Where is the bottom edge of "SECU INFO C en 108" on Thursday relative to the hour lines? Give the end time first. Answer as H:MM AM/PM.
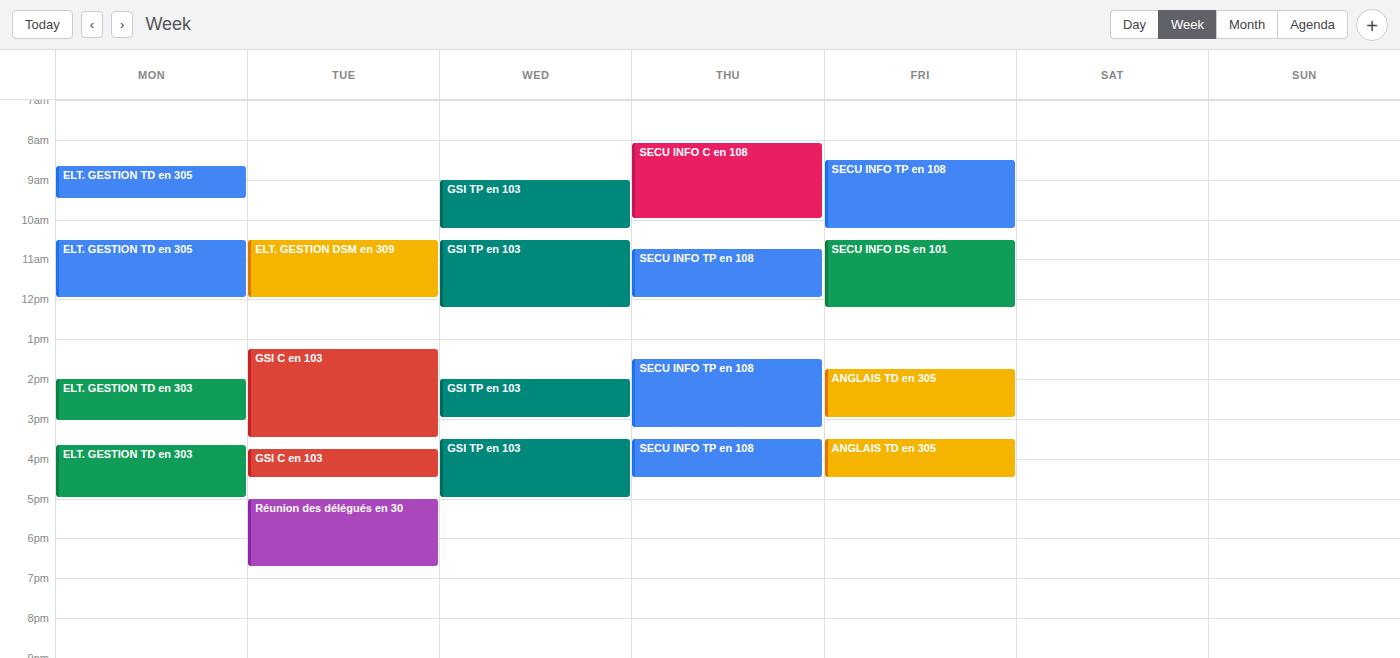
10:00 AM -- exactly on the 10 AM line.